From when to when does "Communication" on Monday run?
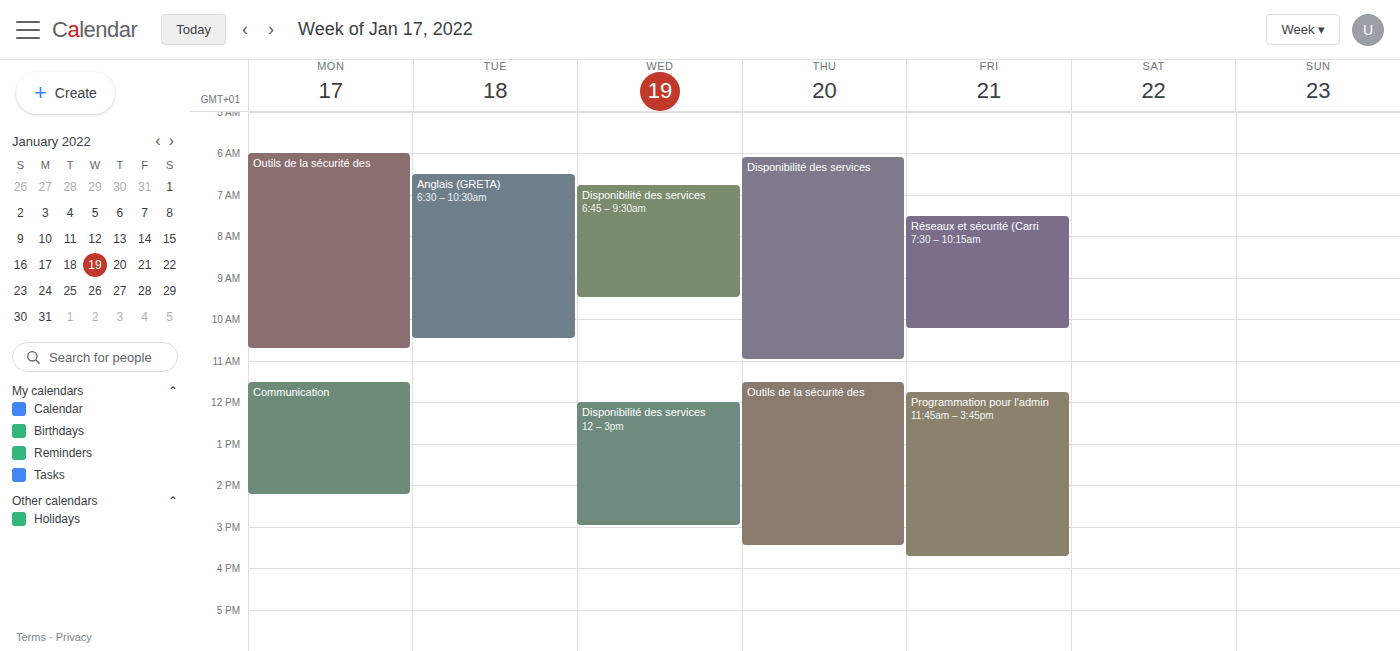
11:30 to 14:15